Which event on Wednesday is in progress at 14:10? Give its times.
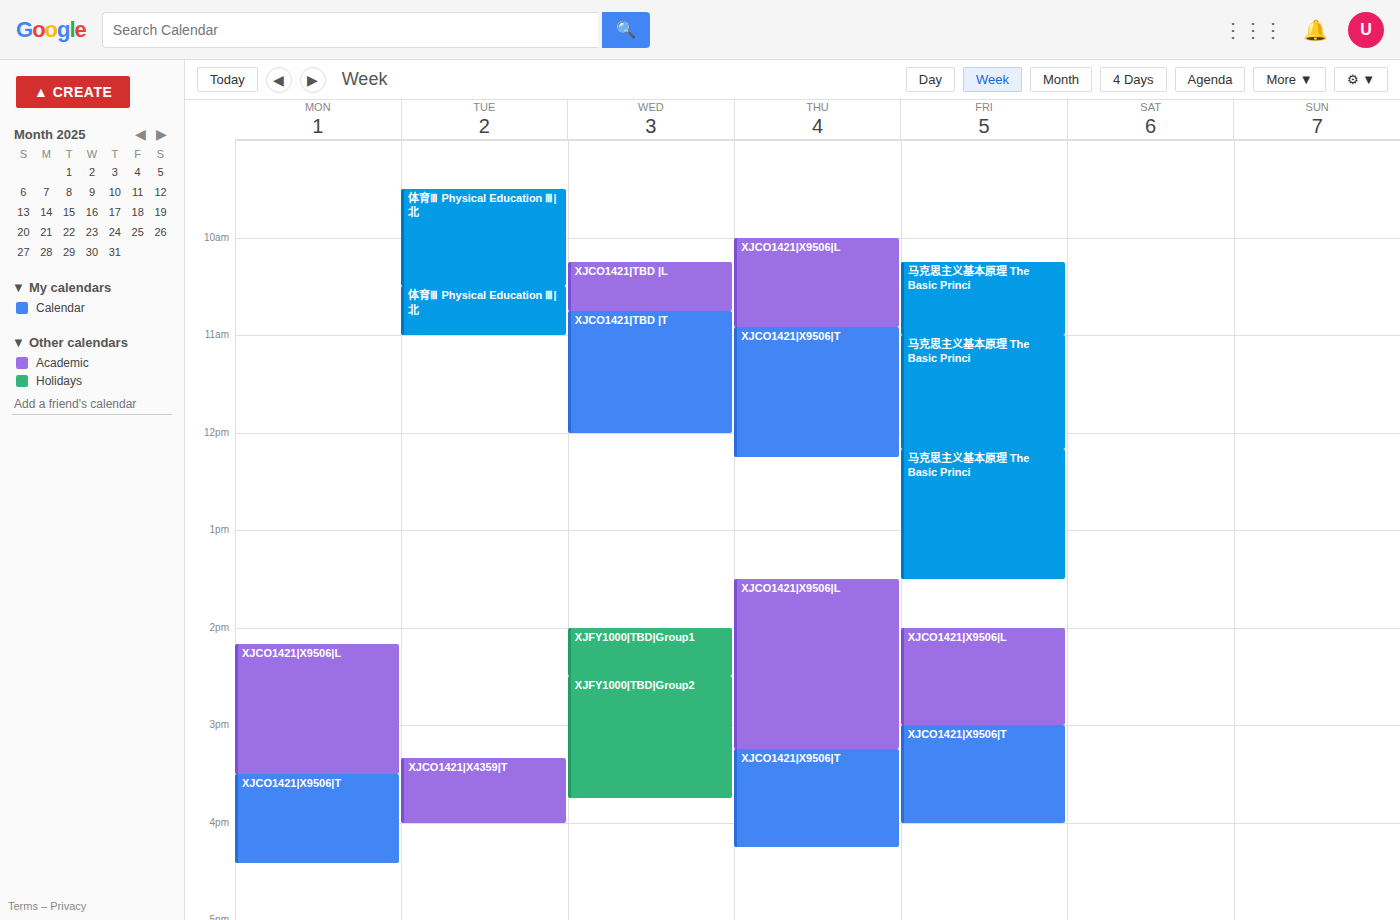
"XJFY1000|TBD|Group1", 14:00 to 14:30